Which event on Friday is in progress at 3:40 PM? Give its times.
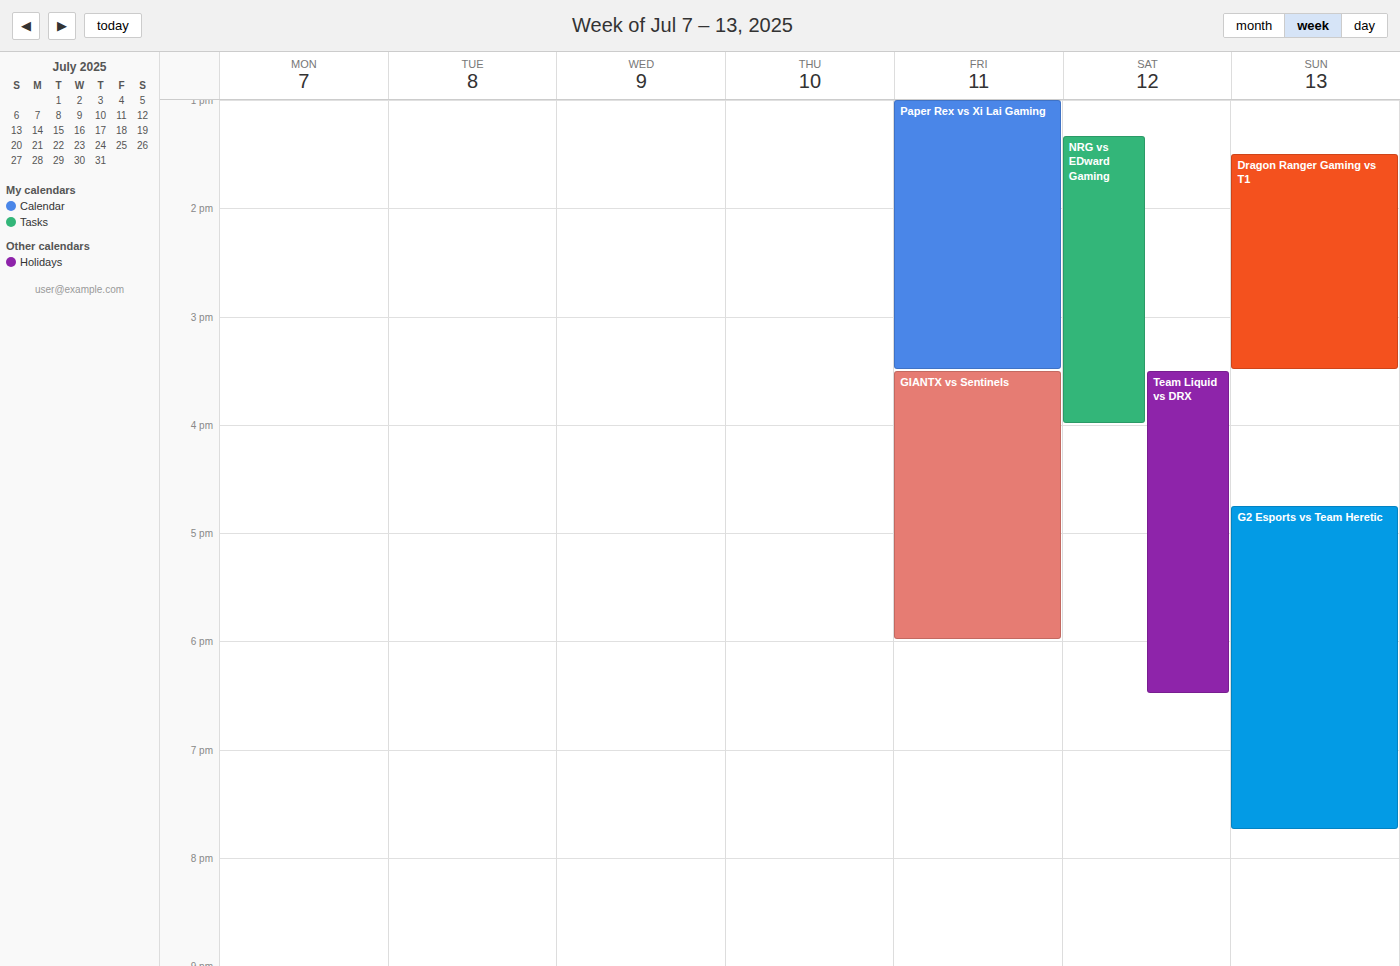
"GIANTX vs Sentinels", 3:30 PM to 6:00 PM